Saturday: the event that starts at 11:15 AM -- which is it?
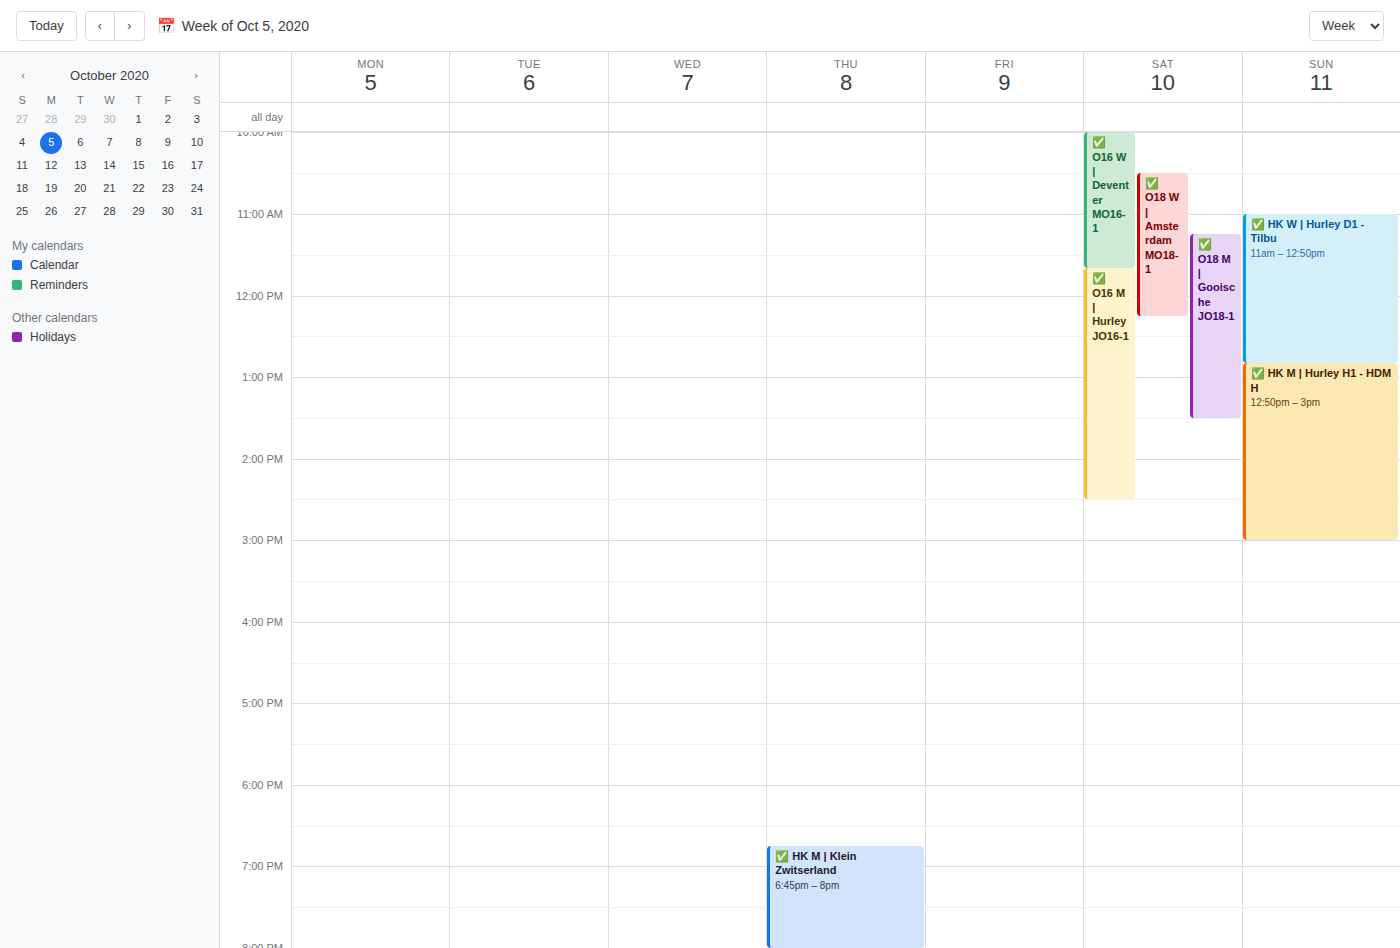
"✅ O18 M | Gooische JO18-1"